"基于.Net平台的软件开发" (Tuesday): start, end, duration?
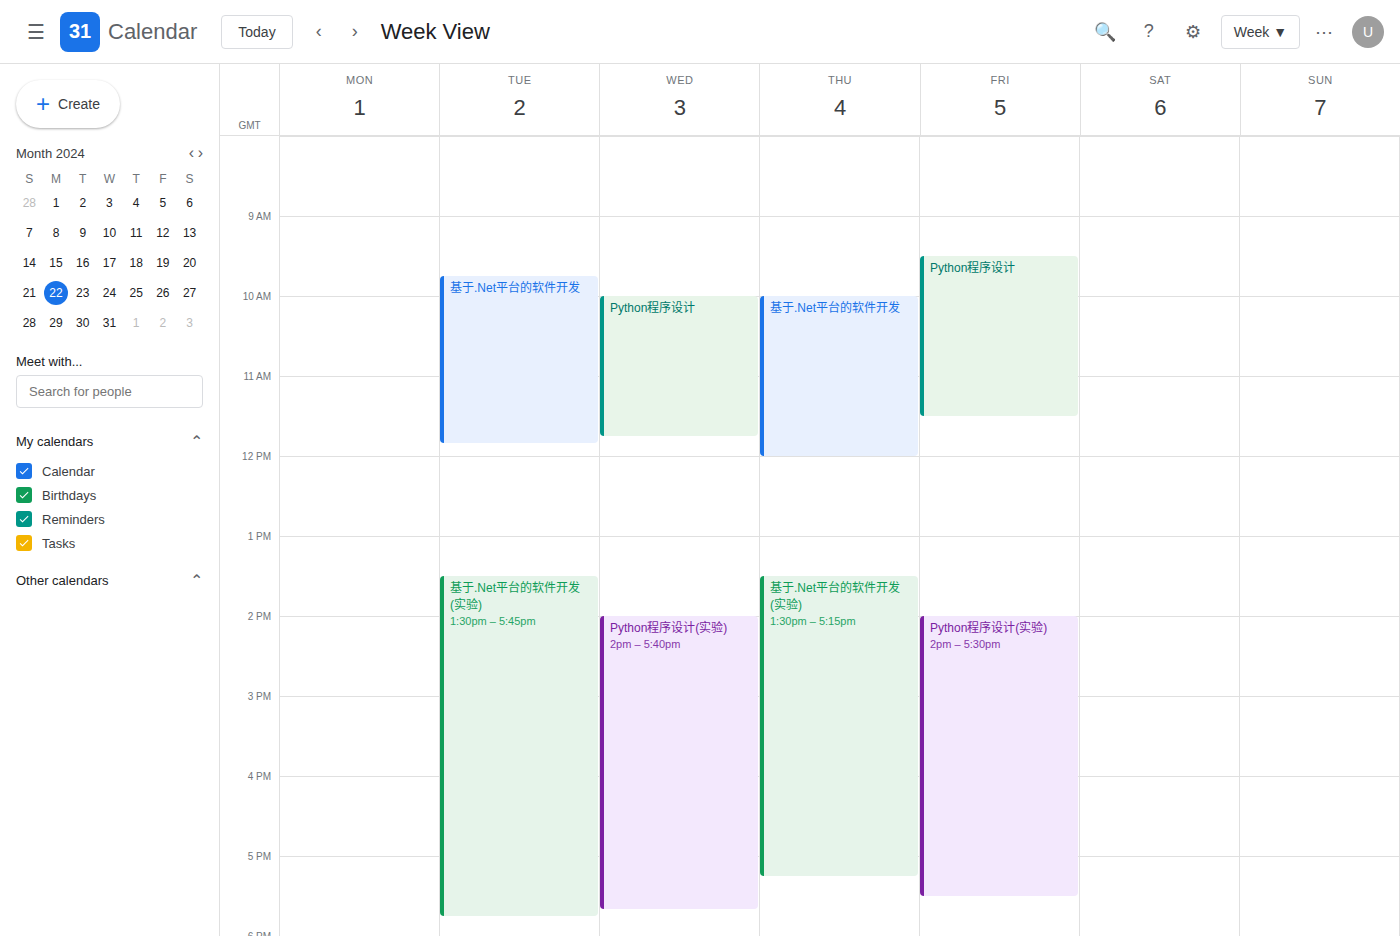
9:45 AM to 11:50 AM, 2 hours 5 minutes